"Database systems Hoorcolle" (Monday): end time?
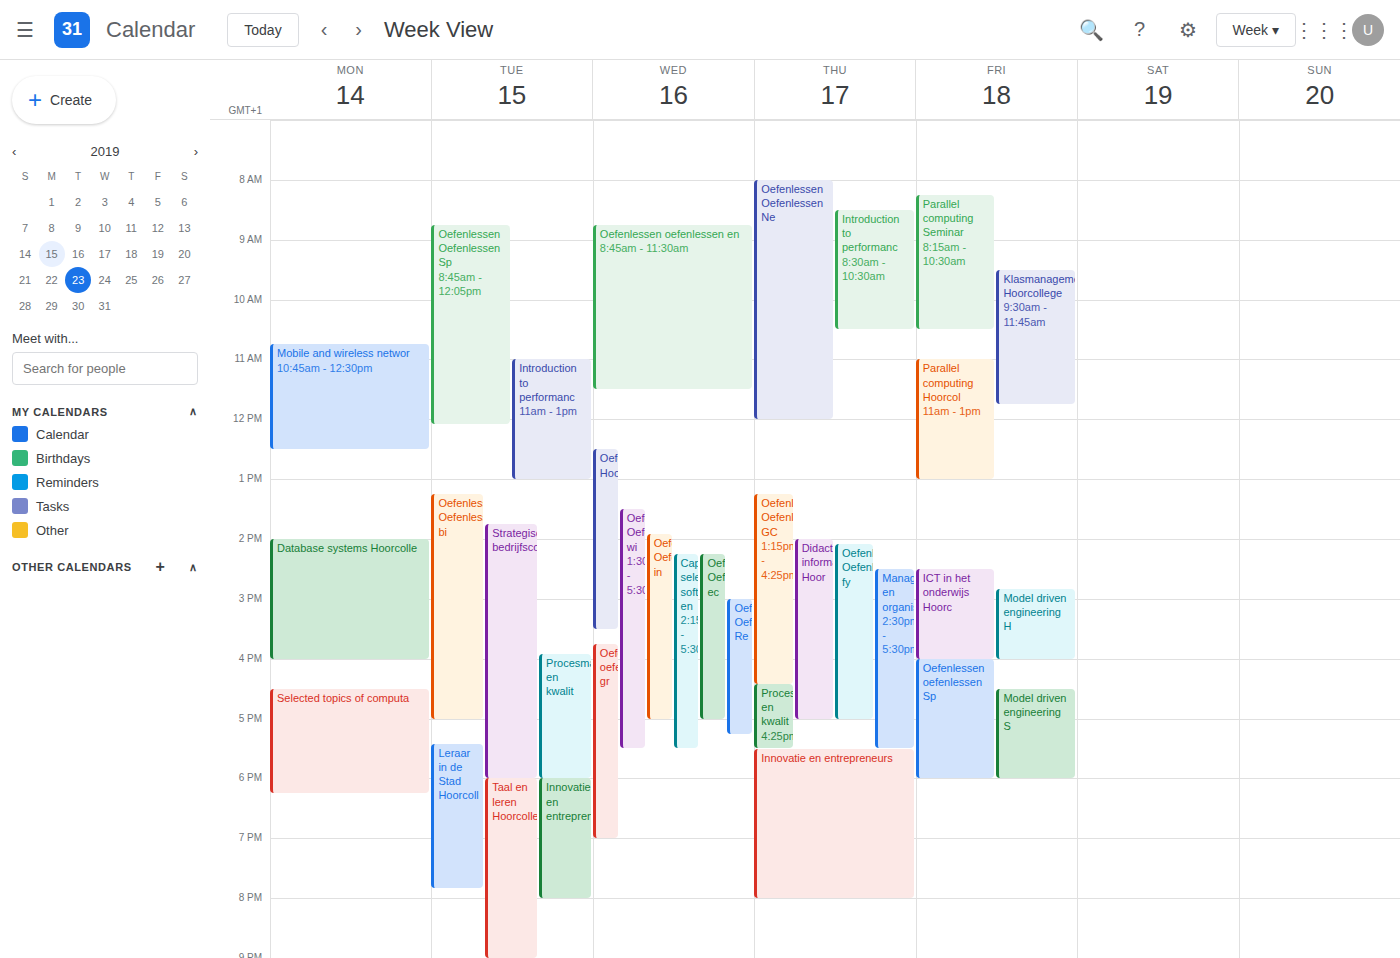
16:00